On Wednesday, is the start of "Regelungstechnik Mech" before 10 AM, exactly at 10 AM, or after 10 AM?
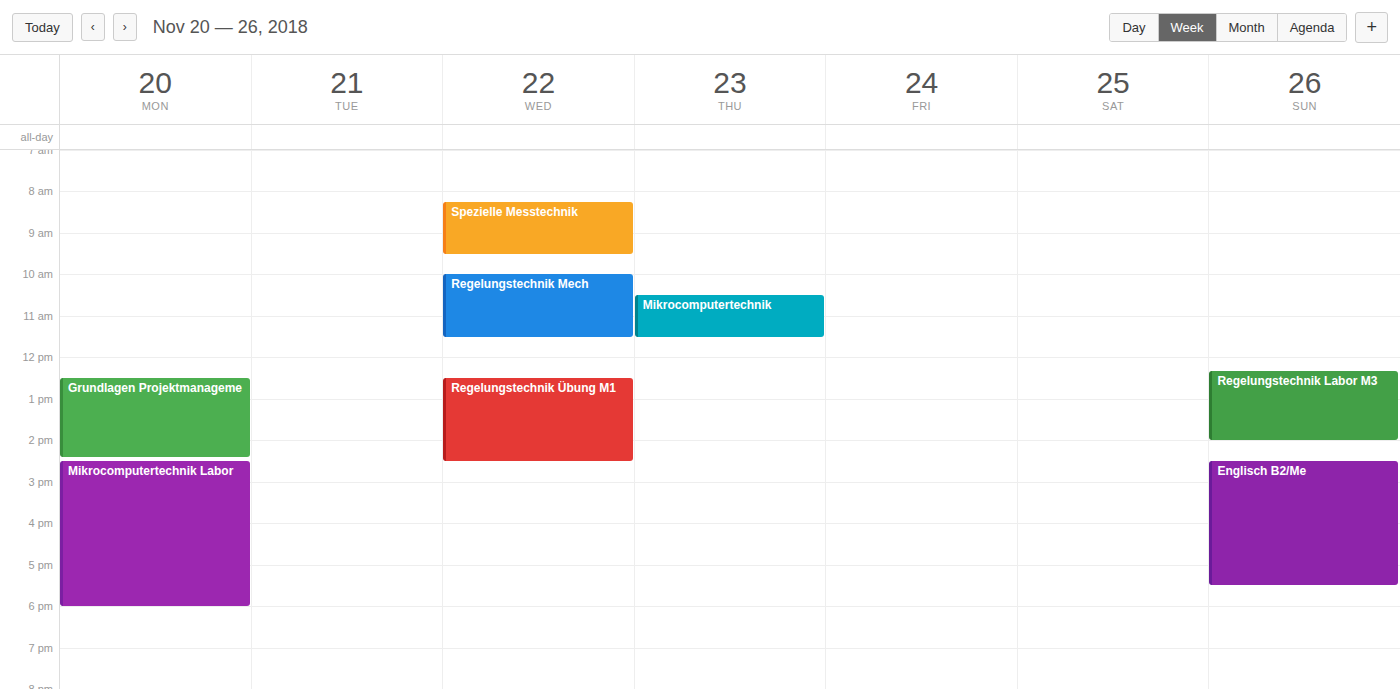
10:00 AM -- exactly at 10 AM, on the 10 AM line.